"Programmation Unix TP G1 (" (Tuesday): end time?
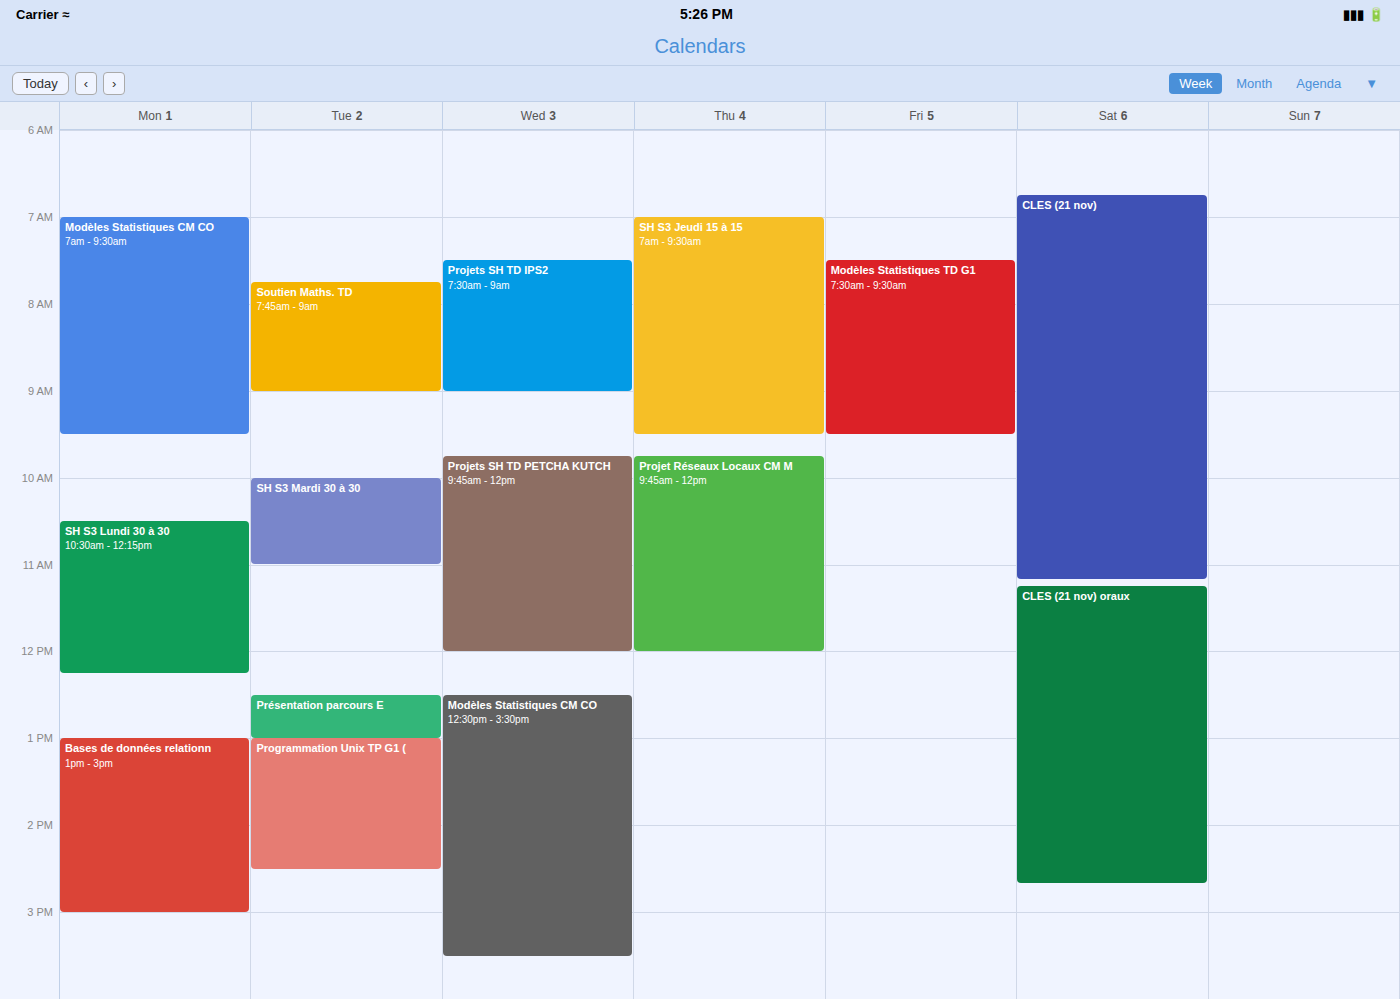
2:30 PM